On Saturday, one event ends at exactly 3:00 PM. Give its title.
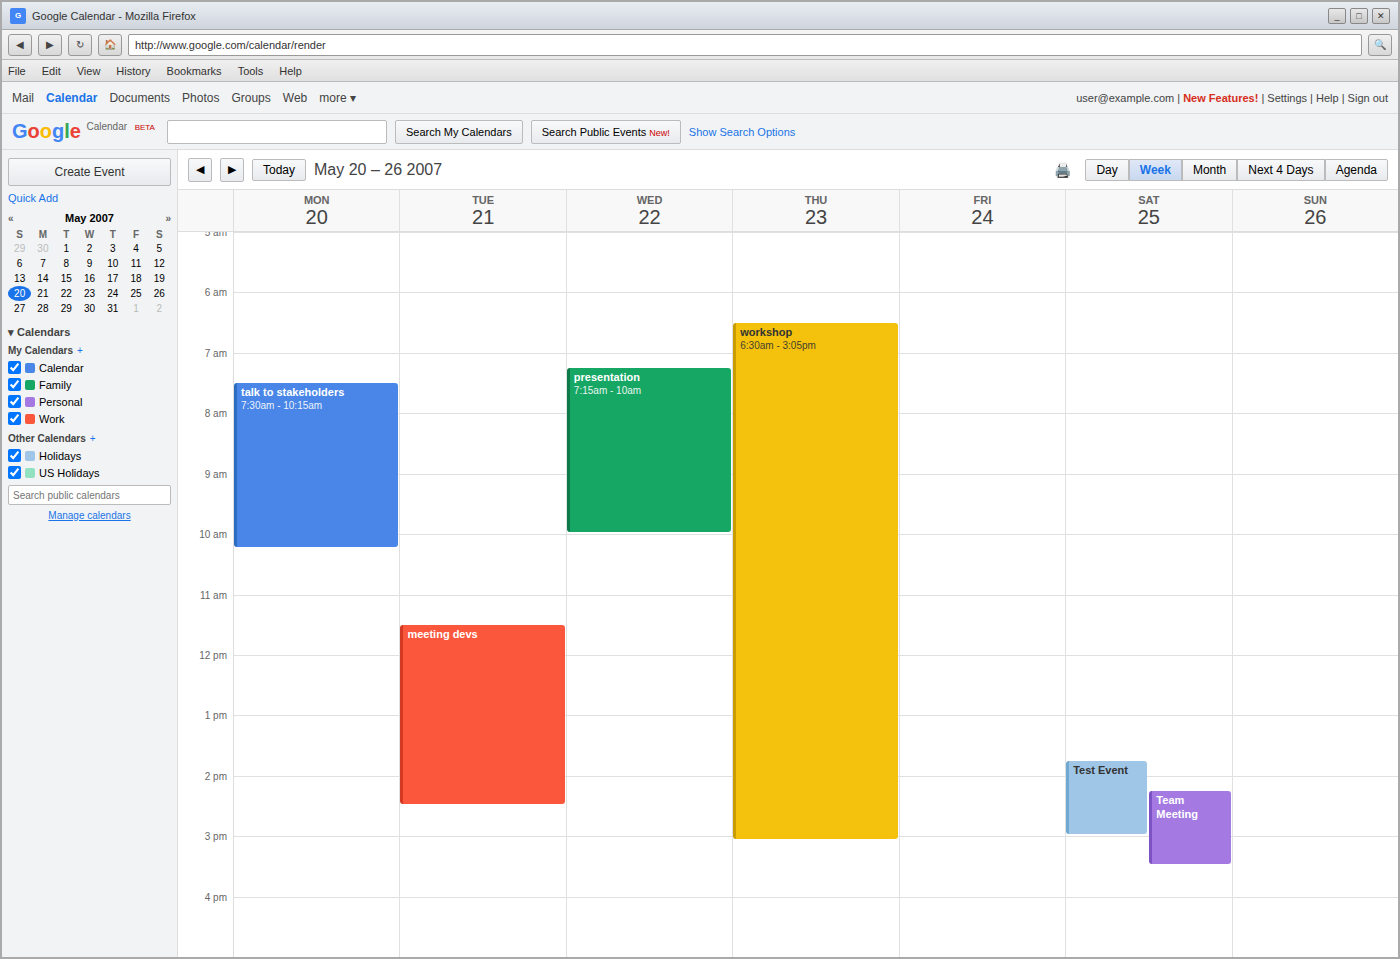
"Test Event"